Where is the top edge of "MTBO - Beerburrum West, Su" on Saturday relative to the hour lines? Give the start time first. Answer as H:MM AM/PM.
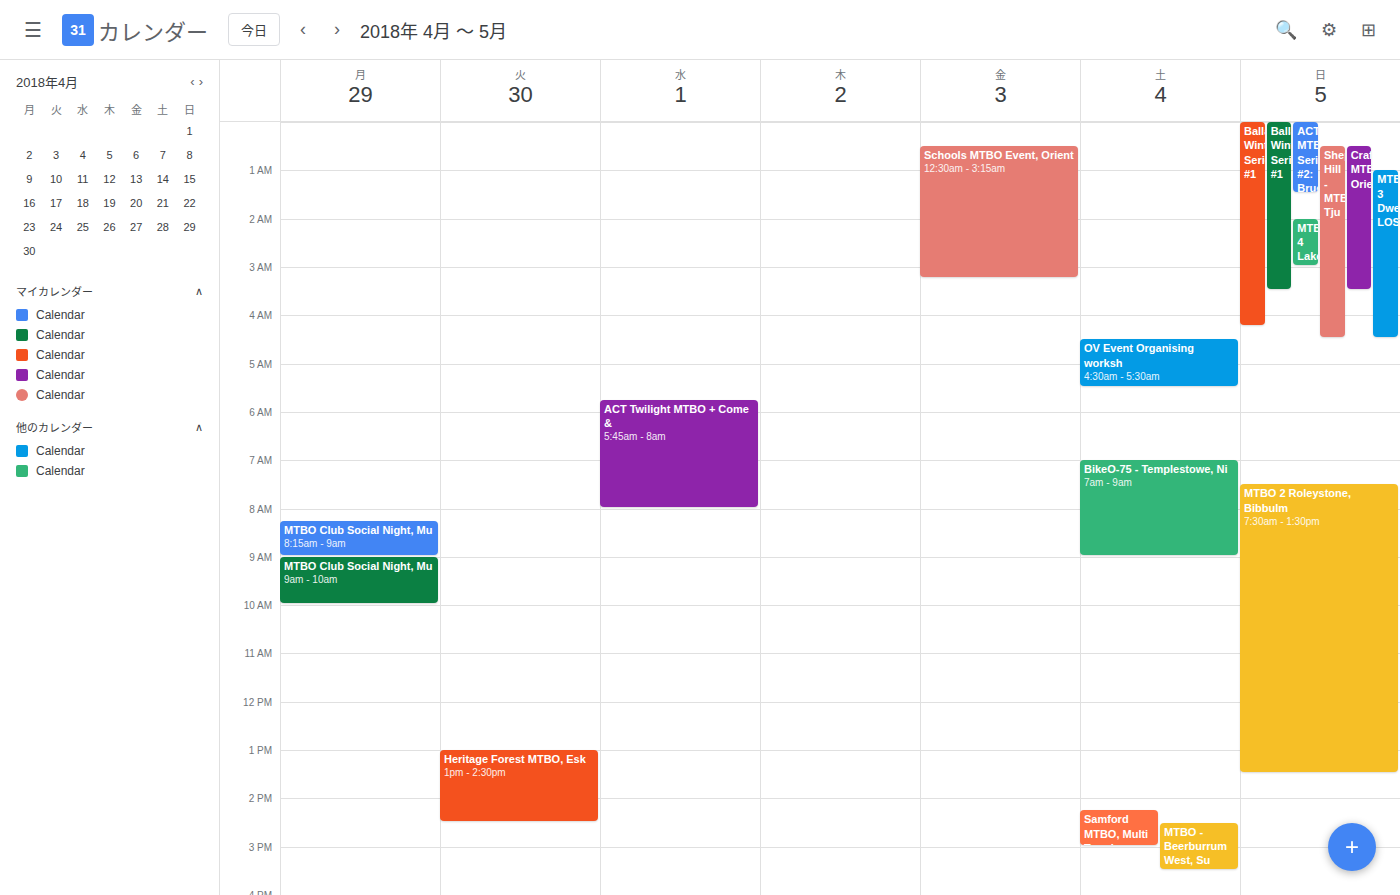
2:30 PM -- halfway between the 2 PM and 3 PM lines.